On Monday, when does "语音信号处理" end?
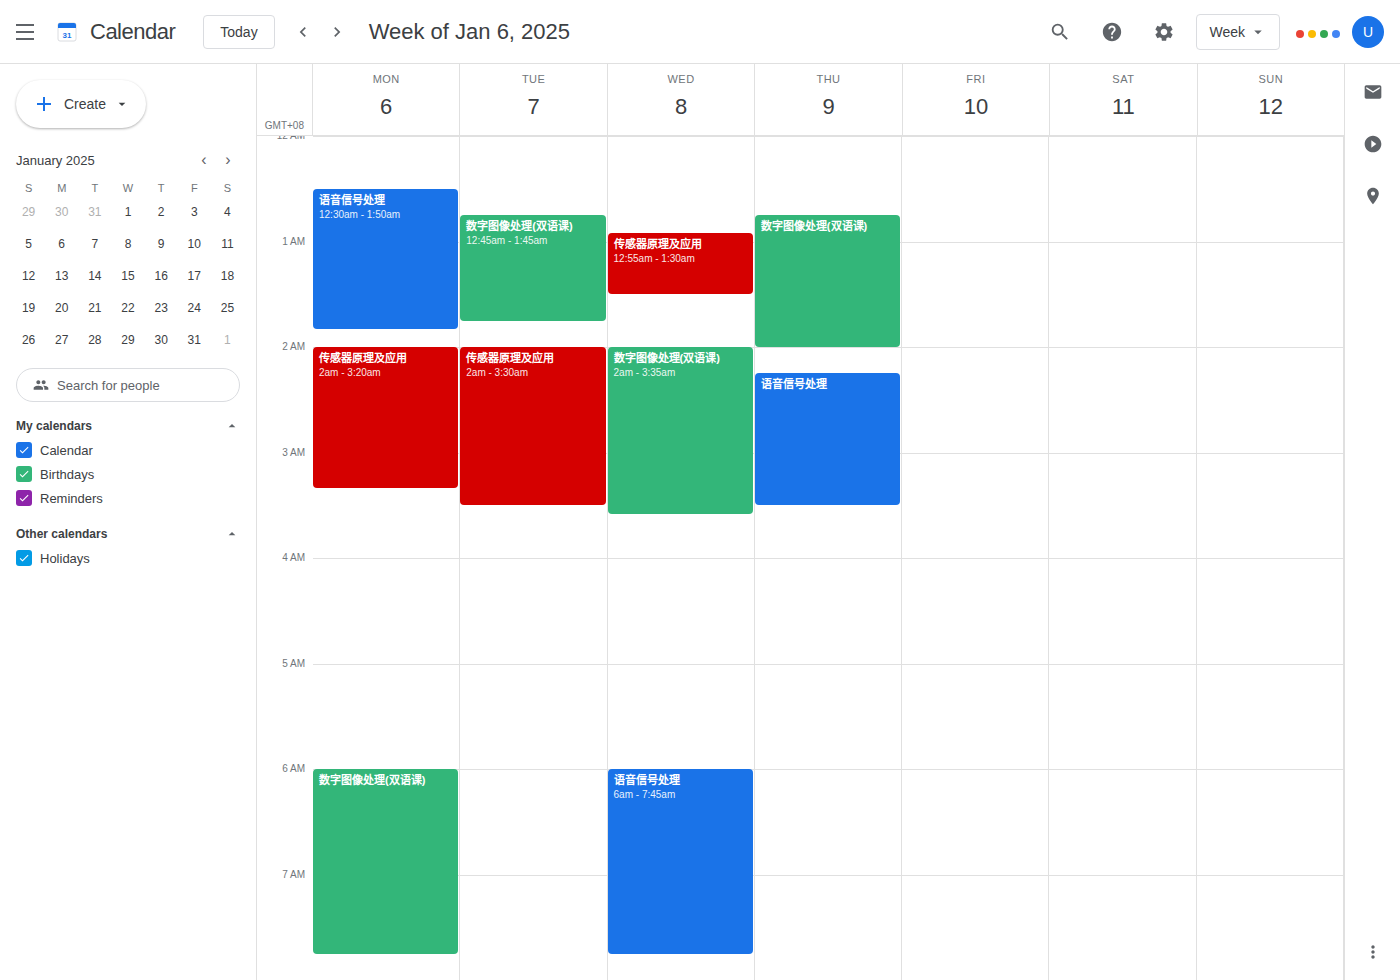
1:50 AM